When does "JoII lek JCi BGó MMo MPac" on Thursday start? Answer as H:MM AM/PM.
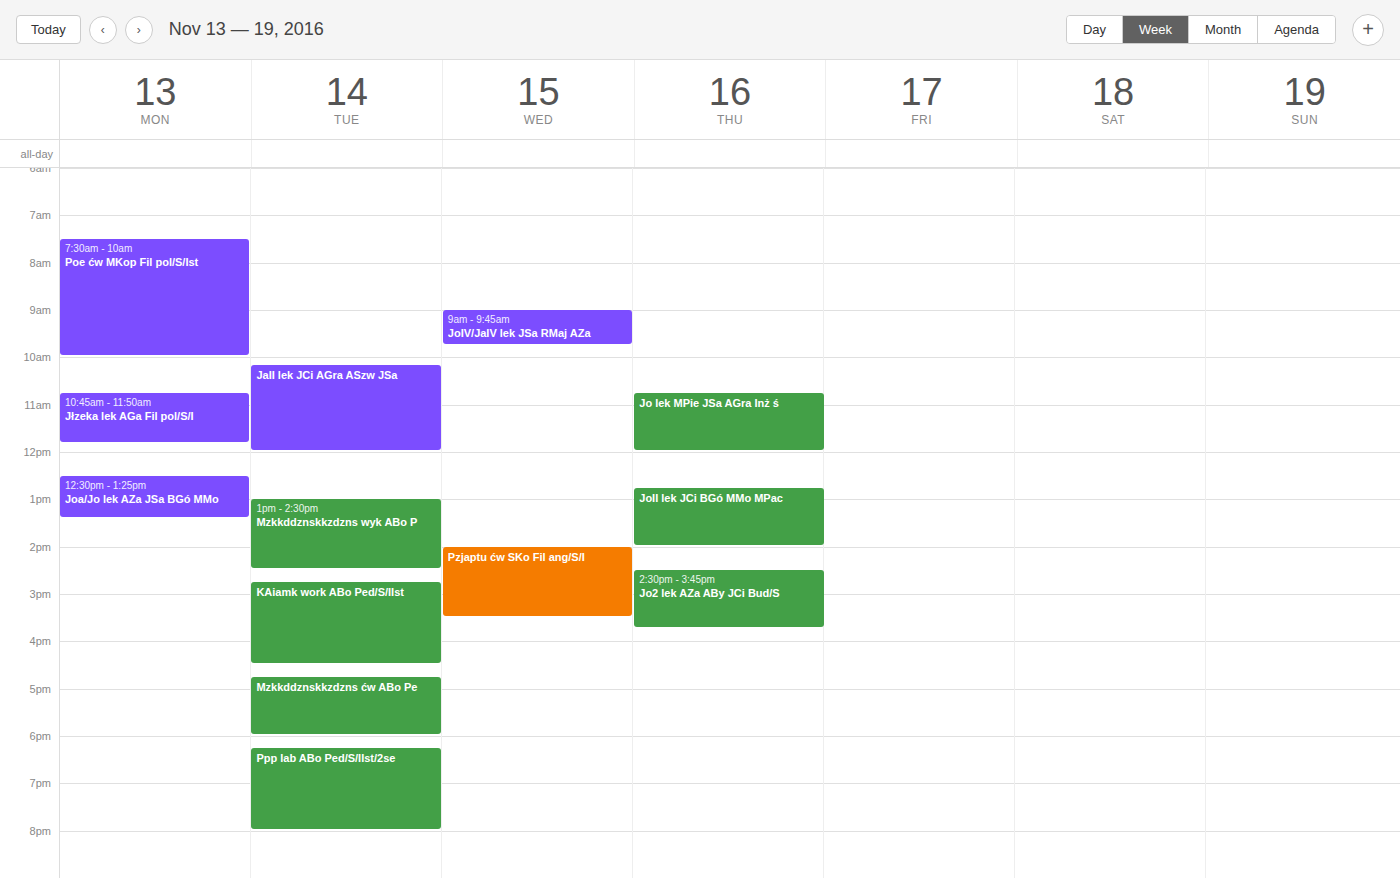
12:45 PM